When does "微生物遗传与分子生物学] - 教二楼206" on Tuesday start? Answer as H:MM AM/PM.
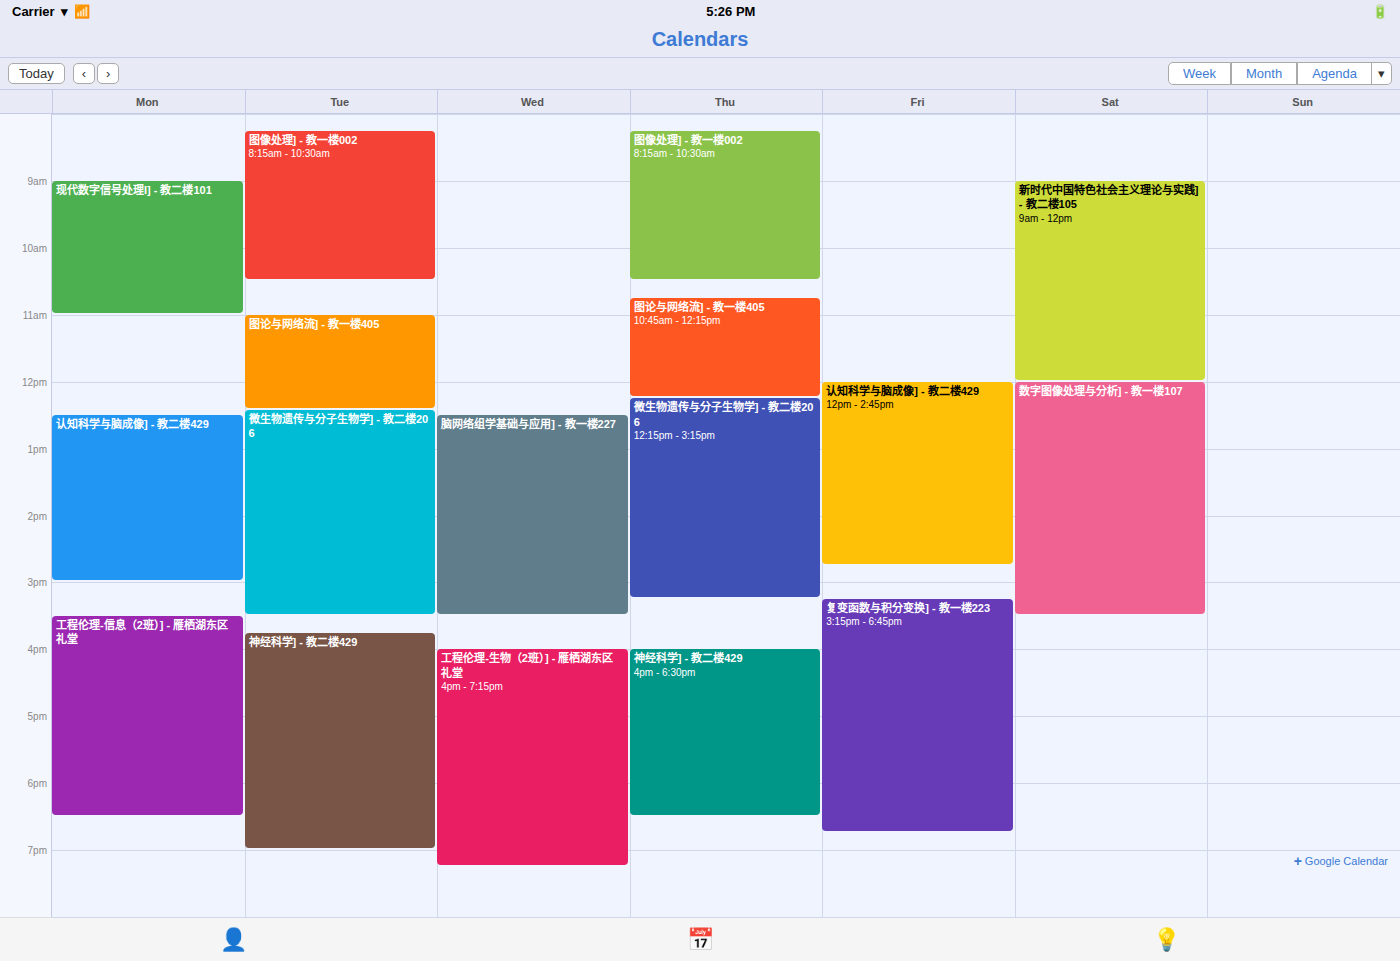
12:25 PM